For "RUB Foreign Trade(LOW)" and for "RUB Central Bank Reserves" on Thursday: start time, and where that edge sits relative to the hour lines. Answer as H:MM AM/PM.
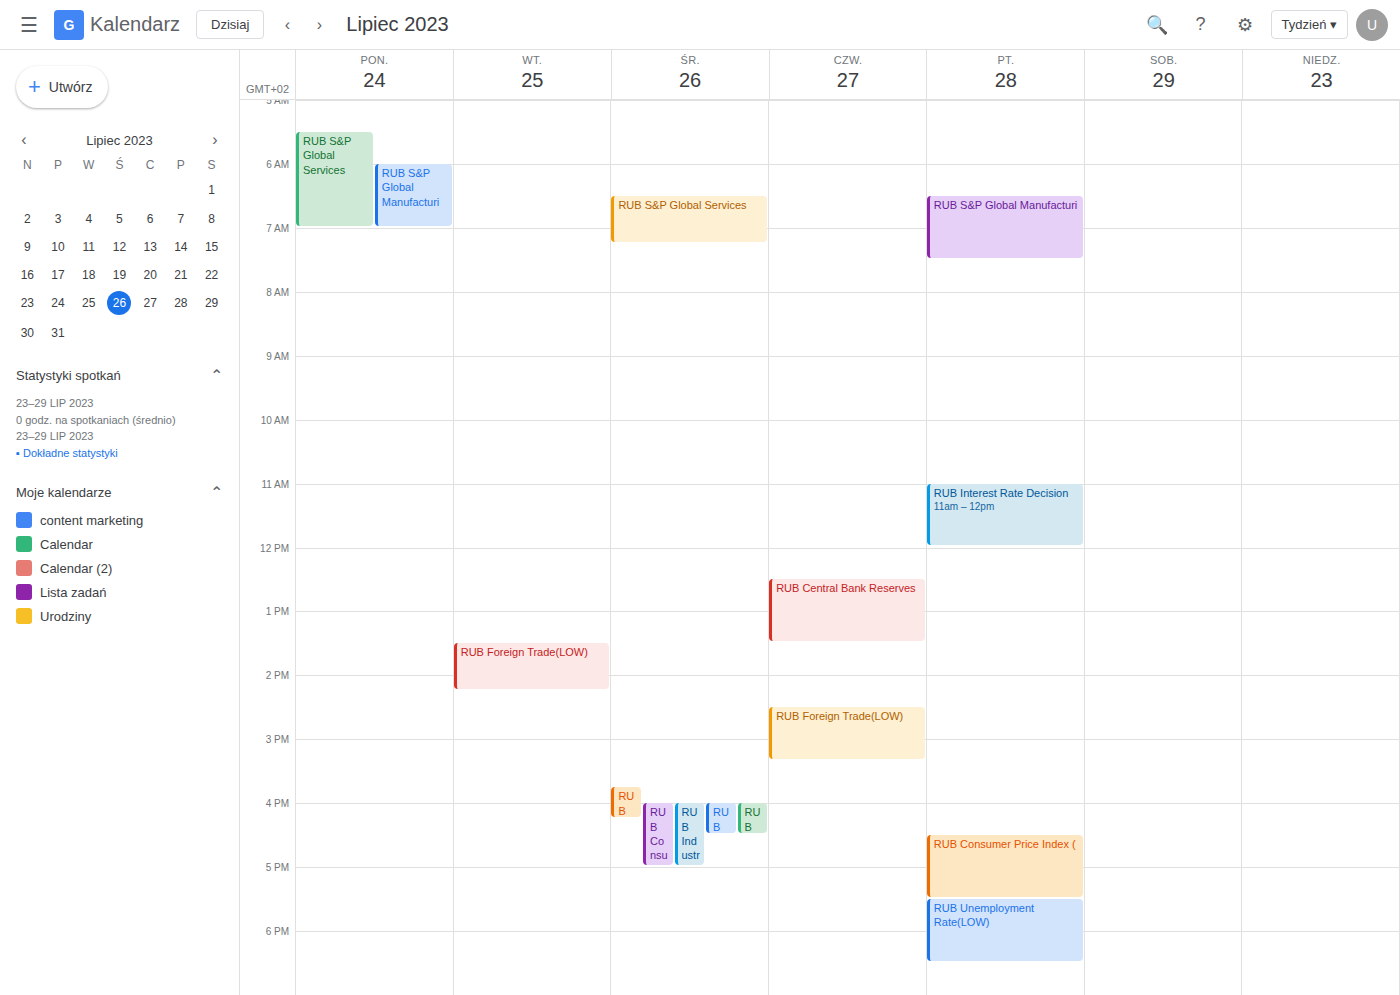
"RUB Foreign Trade(LOW)": 2:30 PM, halfway between the 2 PM and 3 PM lines. "RUB Central Bank Reserves": 12:30 PM, halfway between the 12 PM and 1 PM lines.